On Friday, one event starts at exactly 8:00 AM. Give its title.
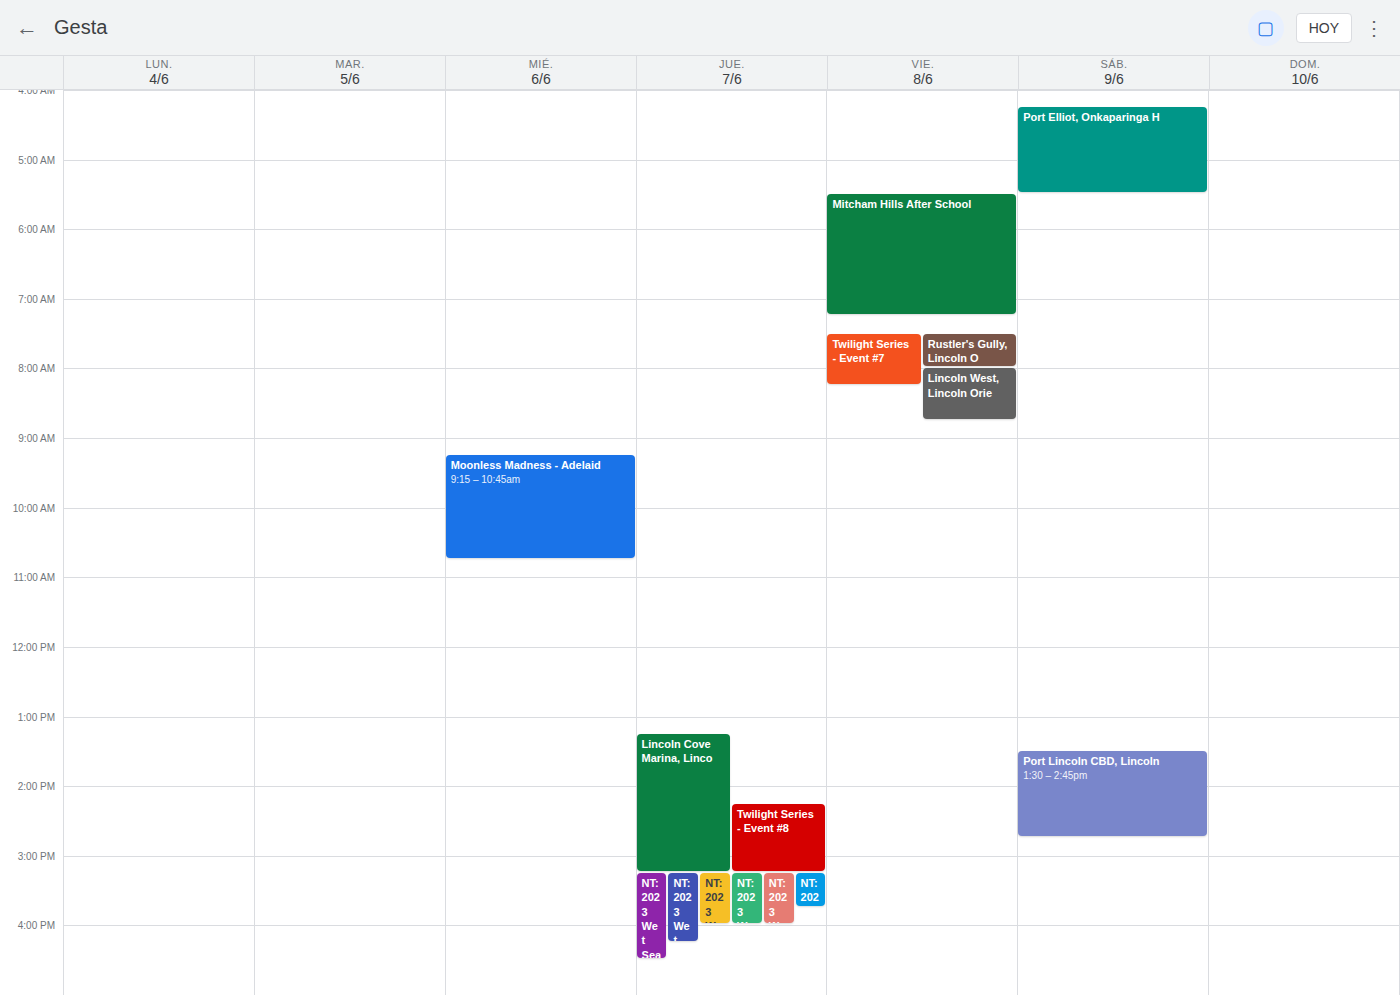
"Lincoln West, Lincoln Orie"